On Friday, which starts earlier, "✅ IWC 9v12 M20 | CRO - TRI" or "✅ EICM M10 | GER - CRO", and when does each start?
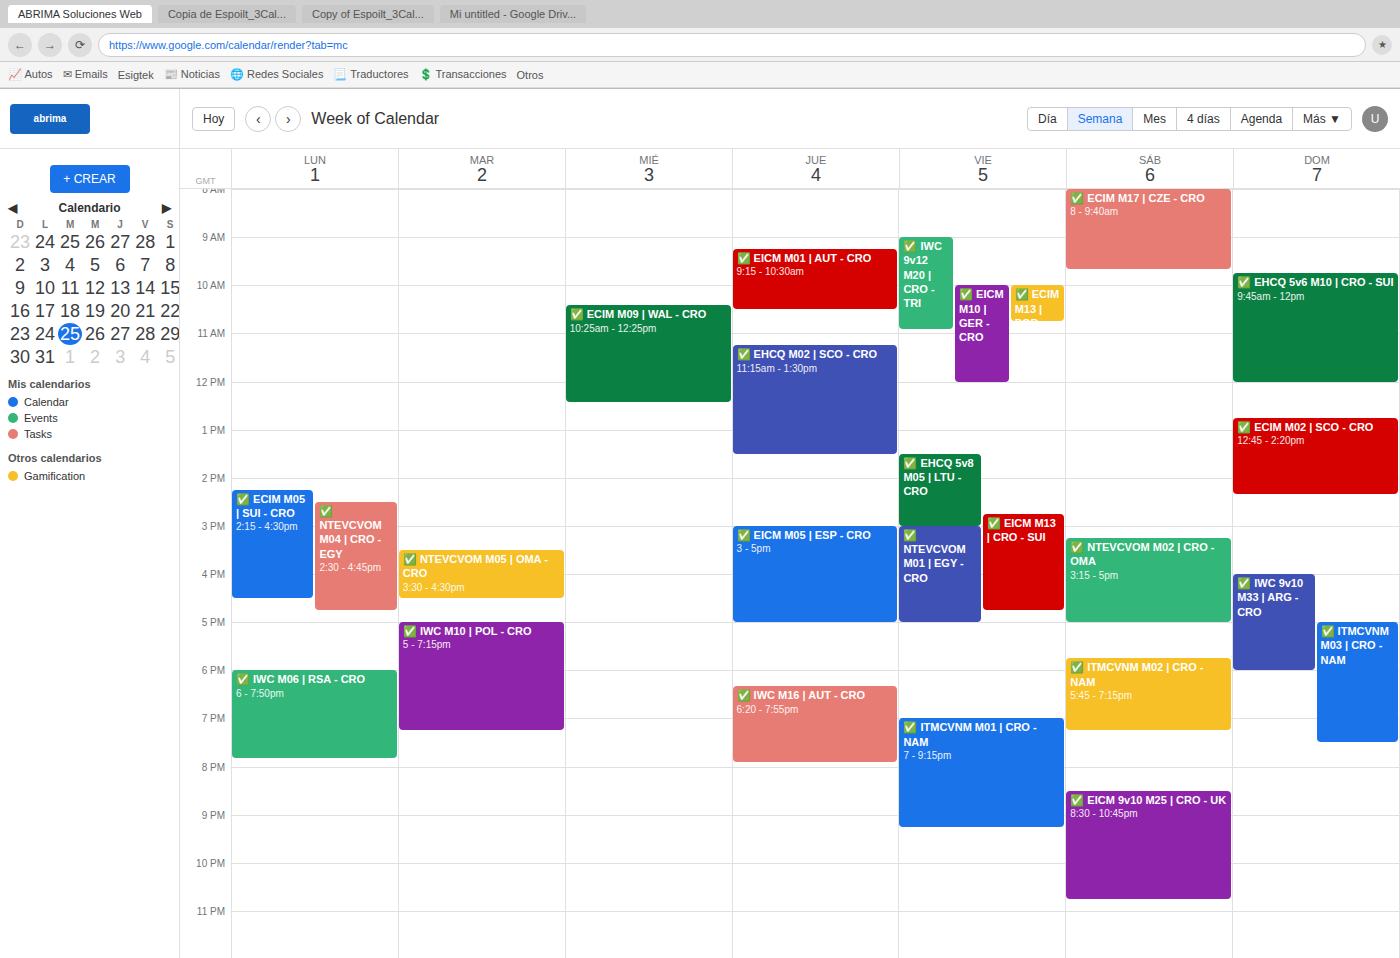
"✅ IWC 9v12 M20 | CRO - TRI" 9:00 AM; "✅ EICM M10 | GER - CRO" 10:00 AM.